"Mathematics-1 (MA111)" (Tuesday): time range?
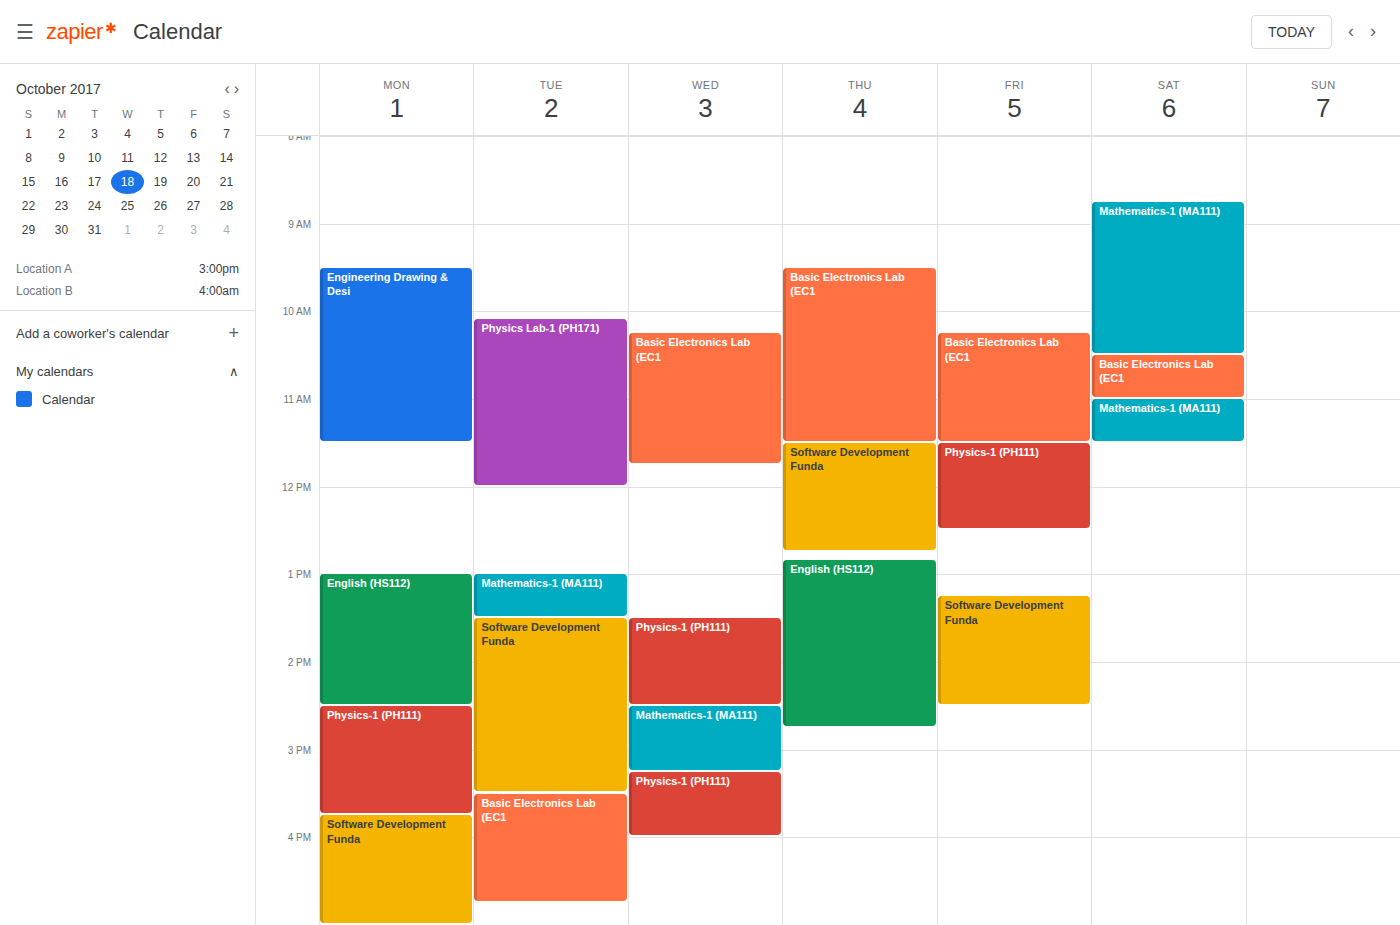
1:00 PM to 1:30 PM